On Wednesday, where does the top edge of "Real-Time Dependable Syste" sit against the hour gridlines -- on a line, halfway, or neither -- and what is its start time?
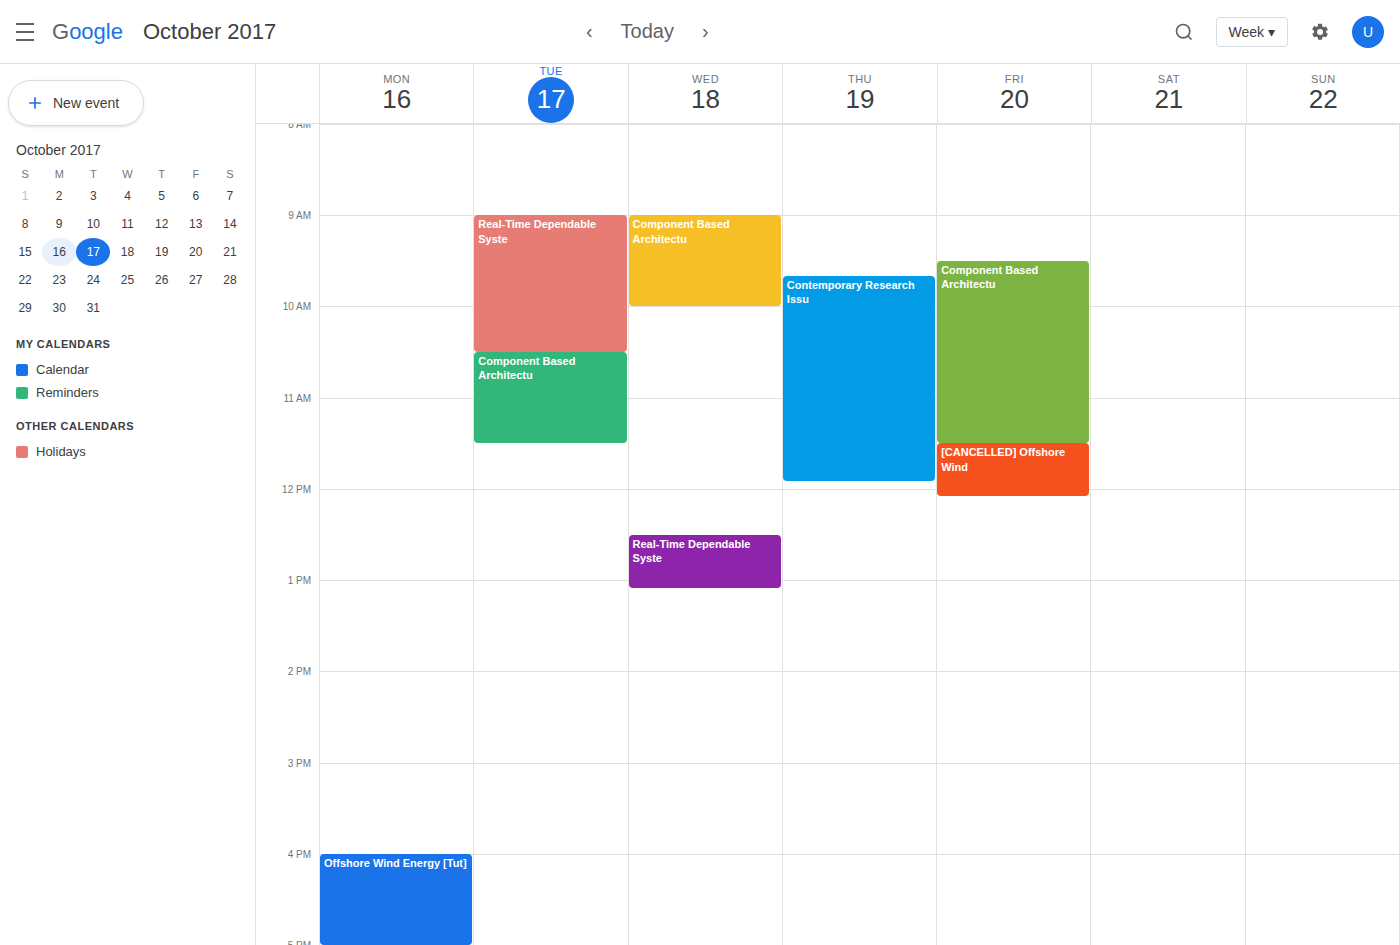
12:30 -- halfway between the 12:00 and 13:00 lines.